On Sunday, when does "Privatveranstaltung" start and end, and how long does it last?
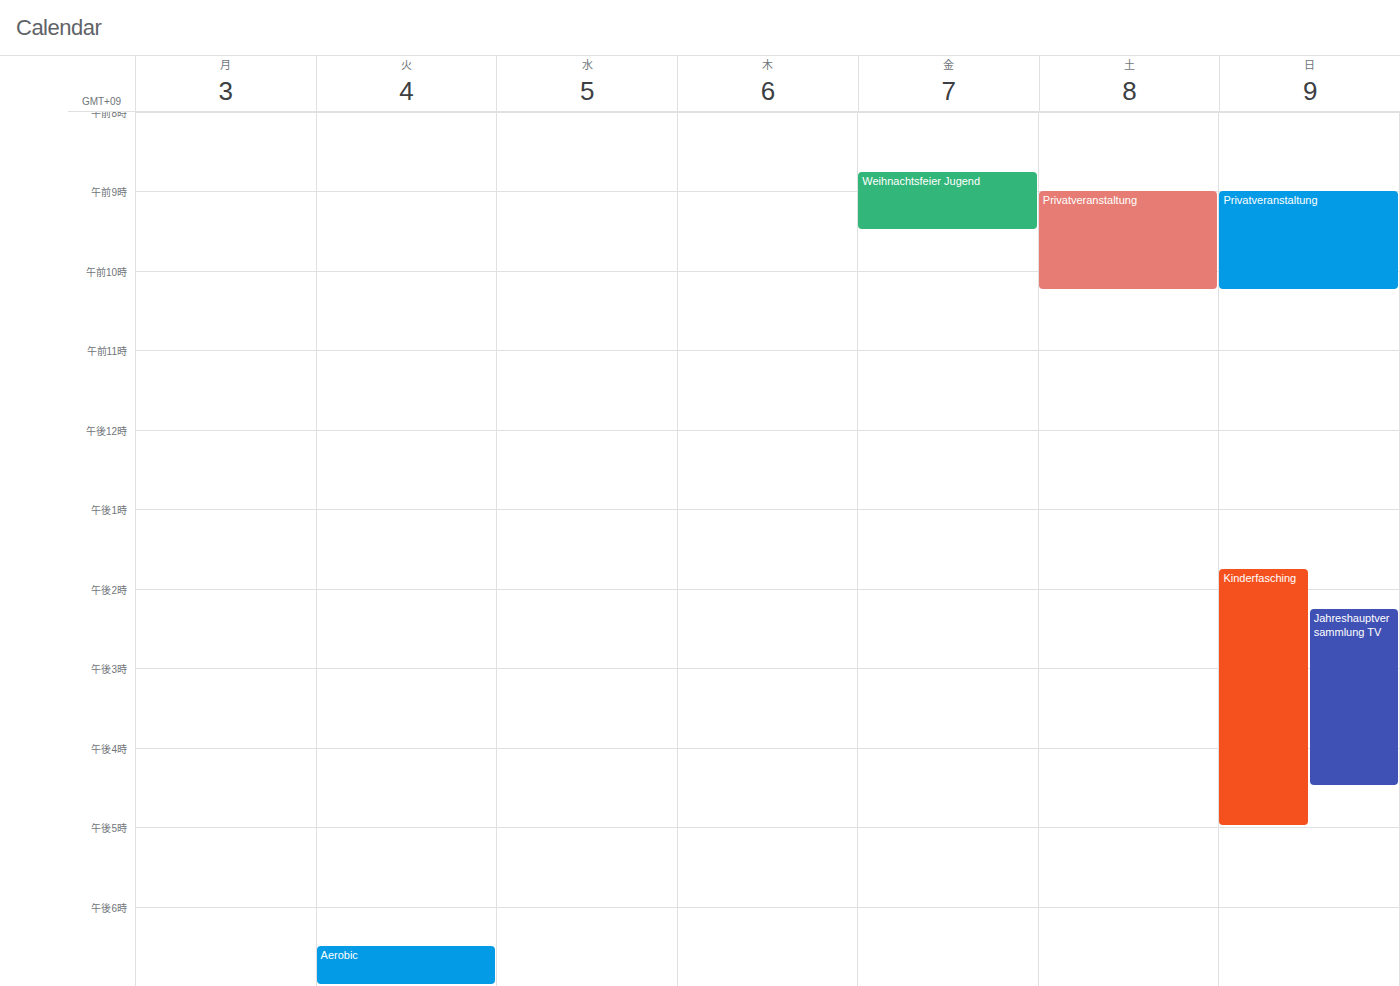
9:00 AM to 10:15 AM, 1 hour 15 minutes